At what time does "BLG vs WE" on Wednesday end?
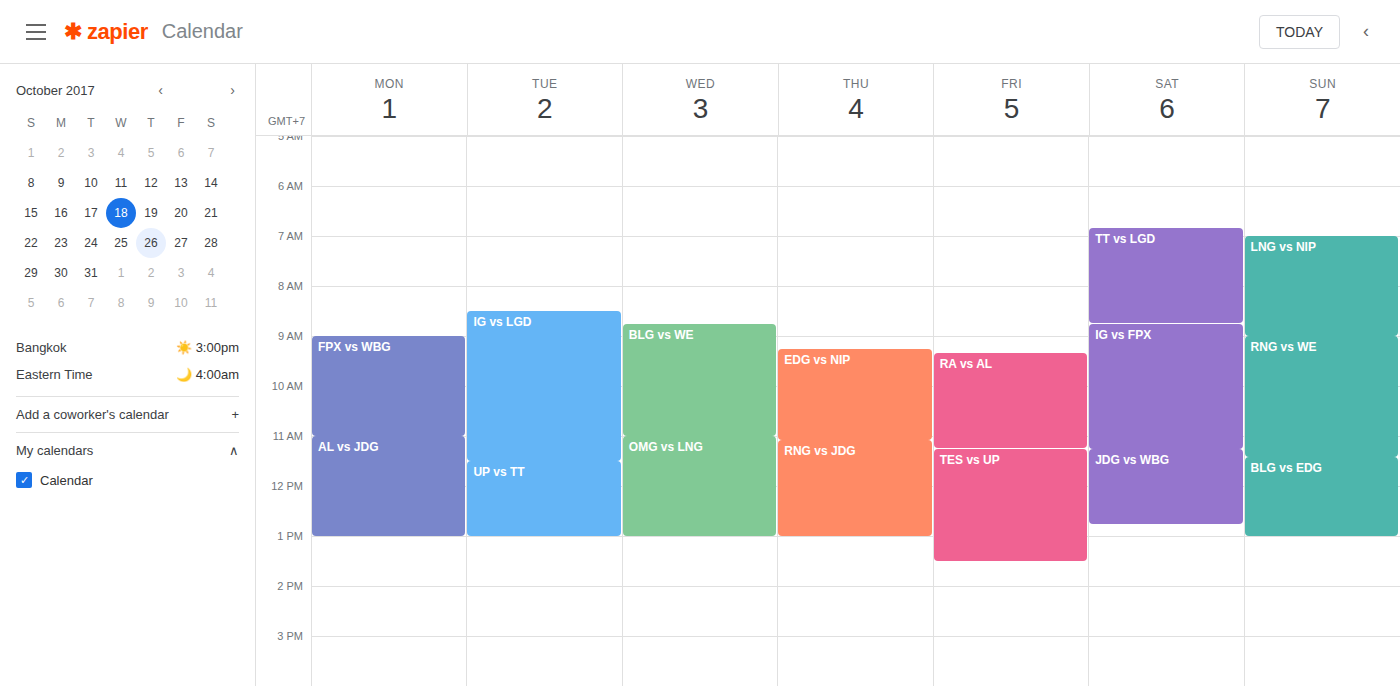
11:00 AM